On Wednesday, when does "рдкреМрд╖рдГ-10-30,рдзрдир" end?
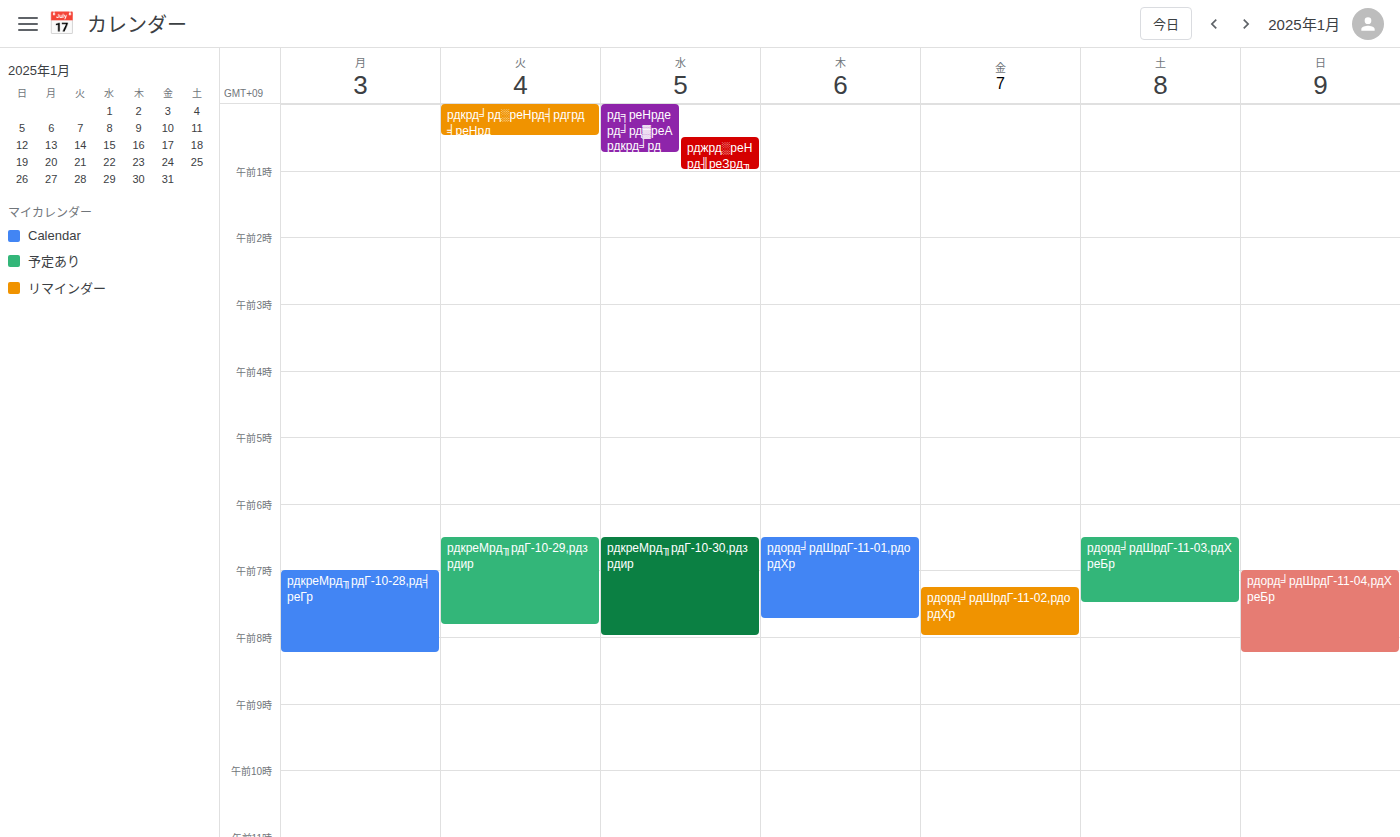
8:00 AM